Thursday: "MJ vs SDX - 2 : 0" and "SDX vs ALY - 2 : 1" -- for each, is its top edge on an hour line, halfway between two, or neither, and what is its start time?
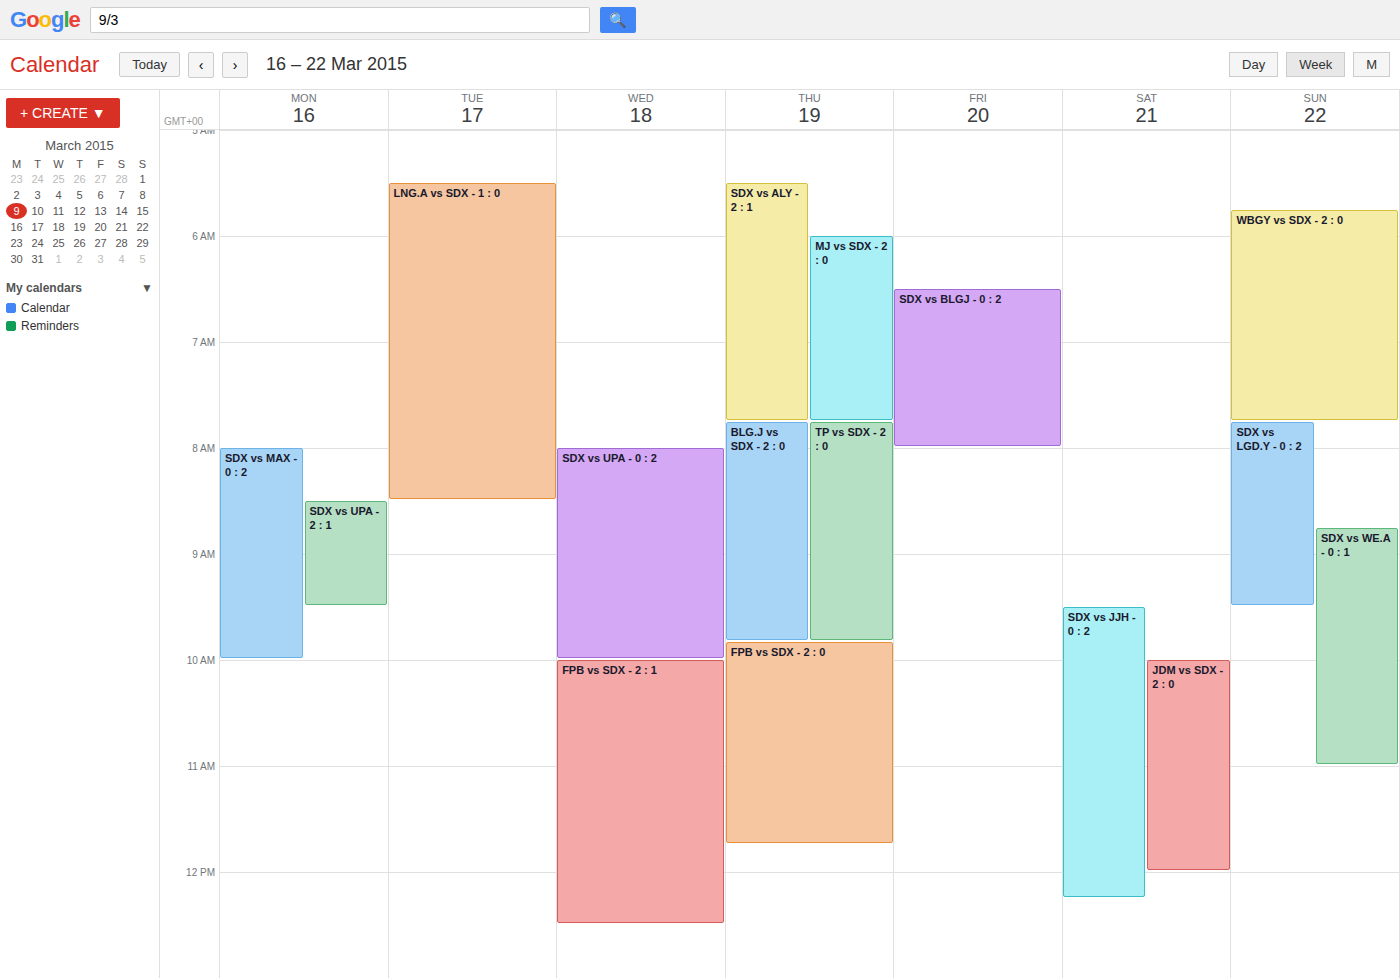
"MJ vs SDX - 2 : 0": 6:00 AM, exactly on the 6 AM line. "SDX vs ALY - 2 : 1": 5:30 AM, halfway between the 5 AM and 6 AM lines.